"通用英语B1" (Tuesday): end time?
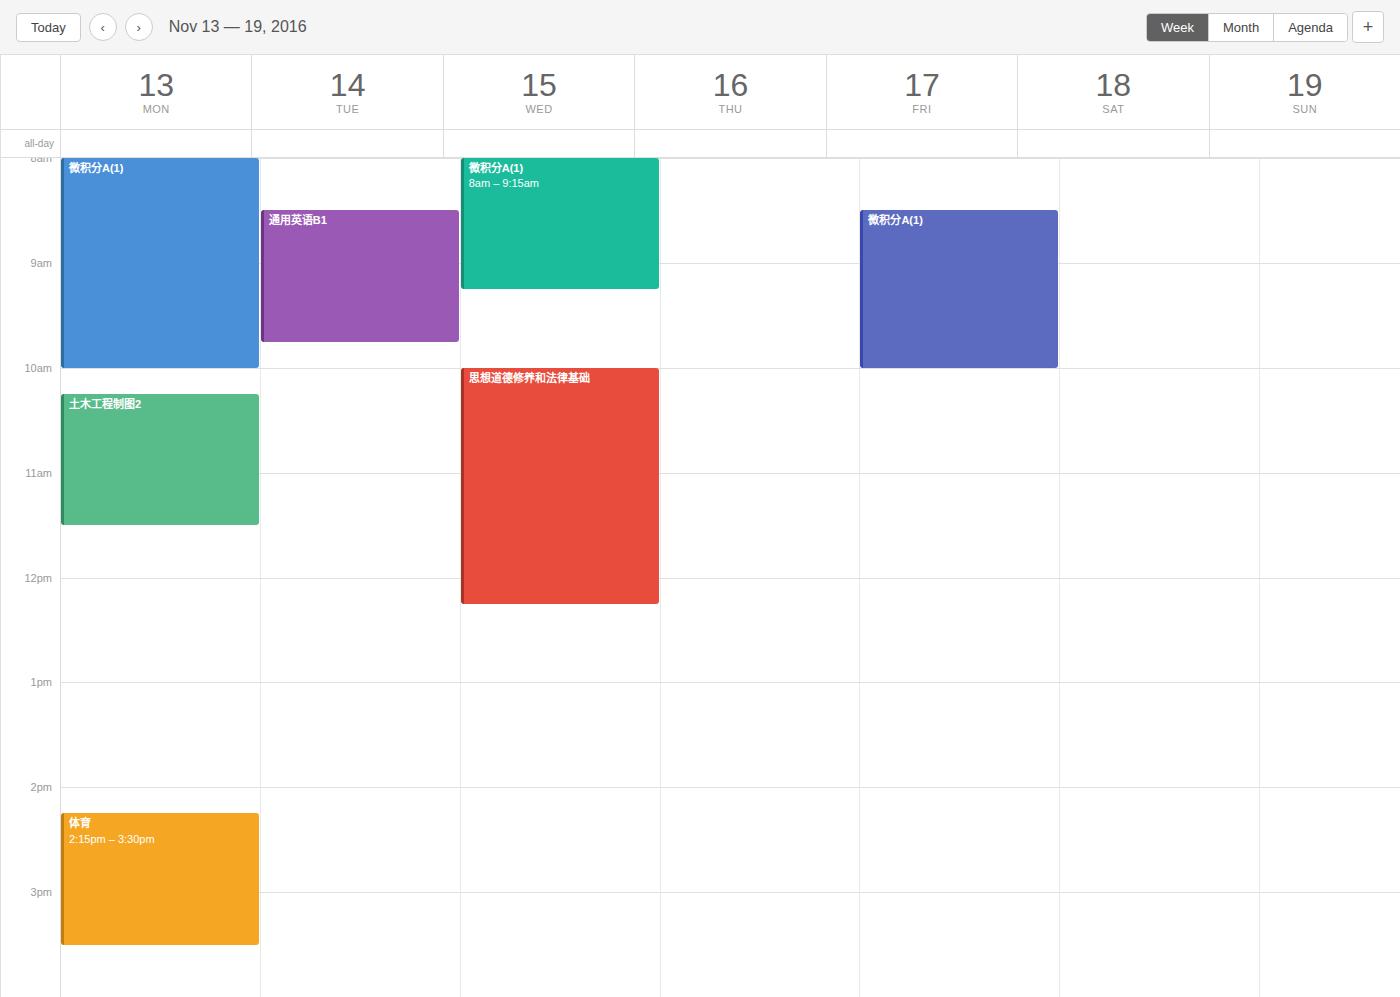
9:45 AM